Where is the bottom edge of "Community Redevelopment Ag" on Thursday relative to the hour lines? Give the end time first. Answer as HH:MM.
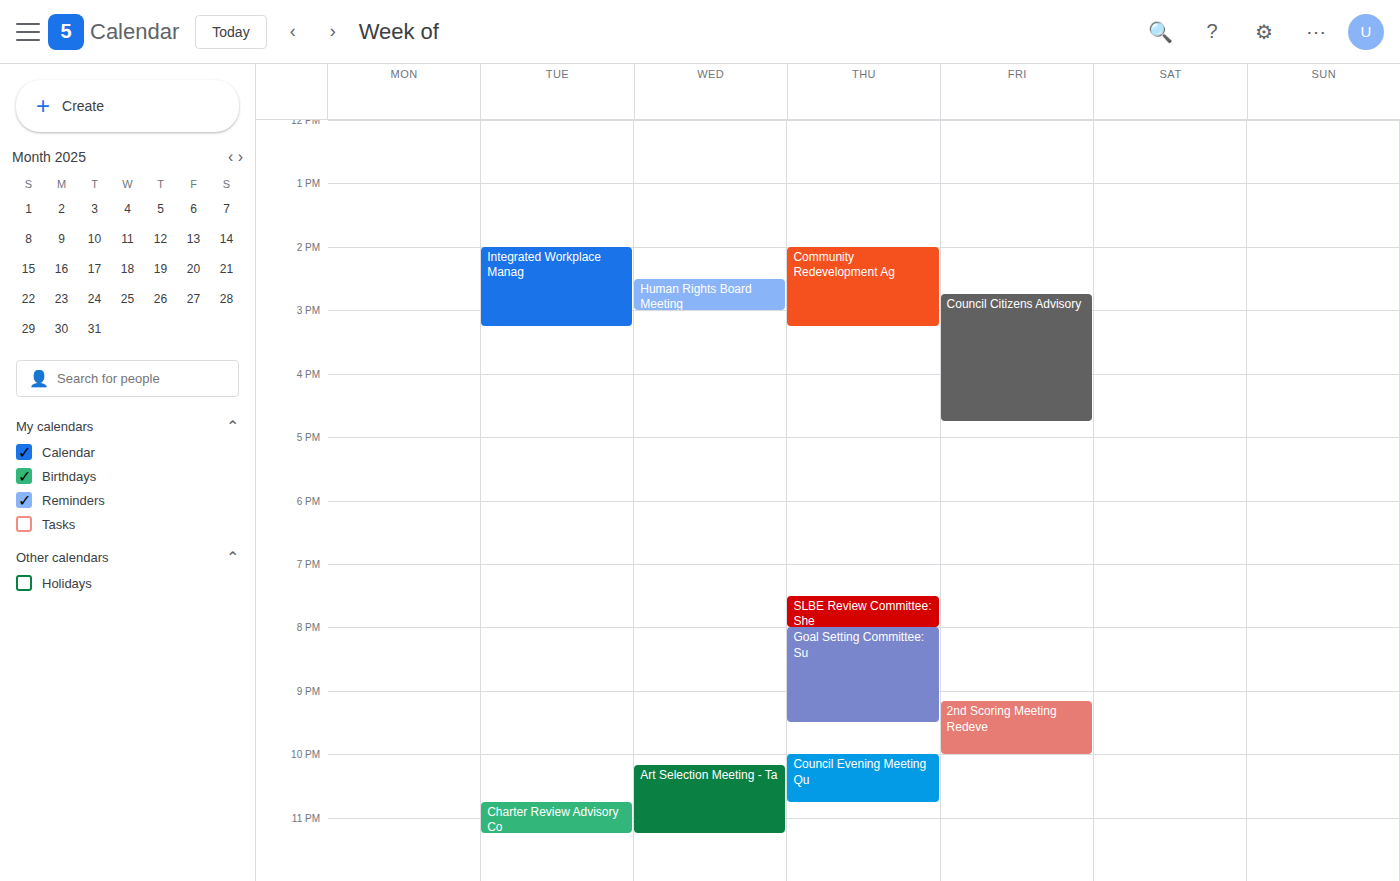
15:15 -- neither: a quarter of the way from the 15:00 line to the 16:00 line.